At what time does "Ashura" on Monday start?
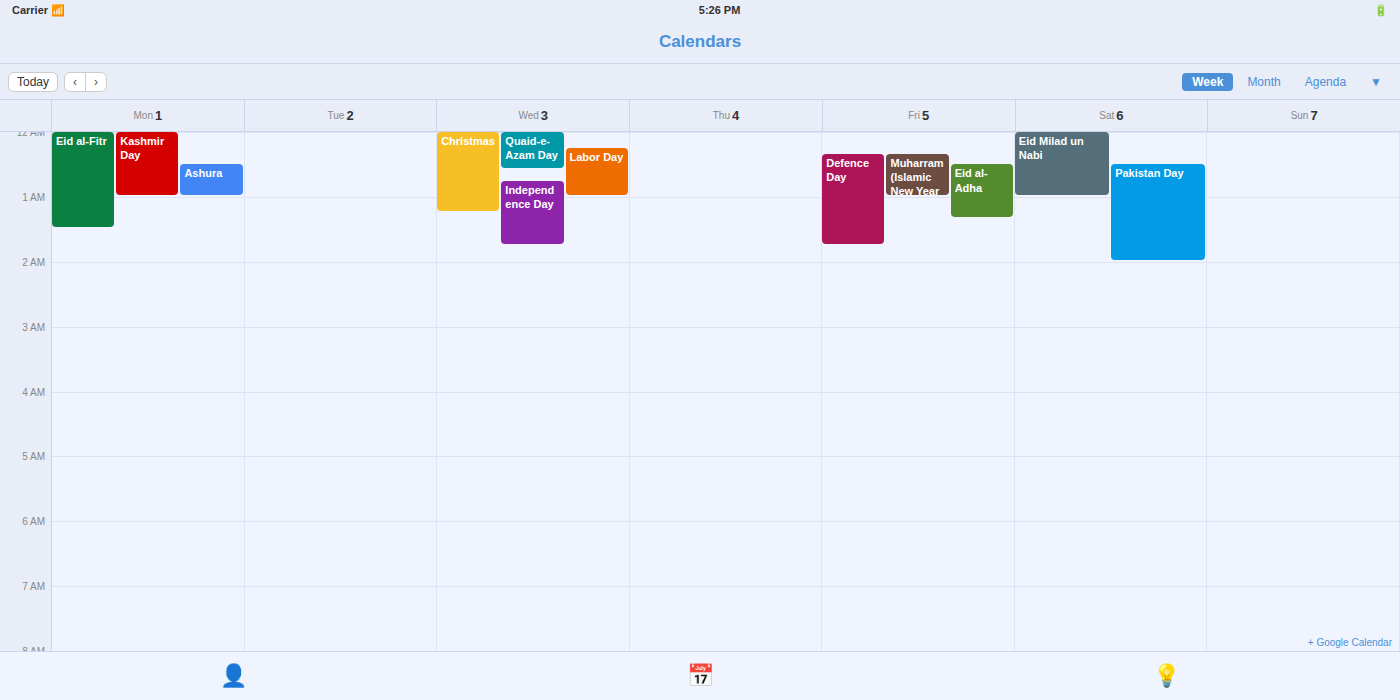
12:30 AM